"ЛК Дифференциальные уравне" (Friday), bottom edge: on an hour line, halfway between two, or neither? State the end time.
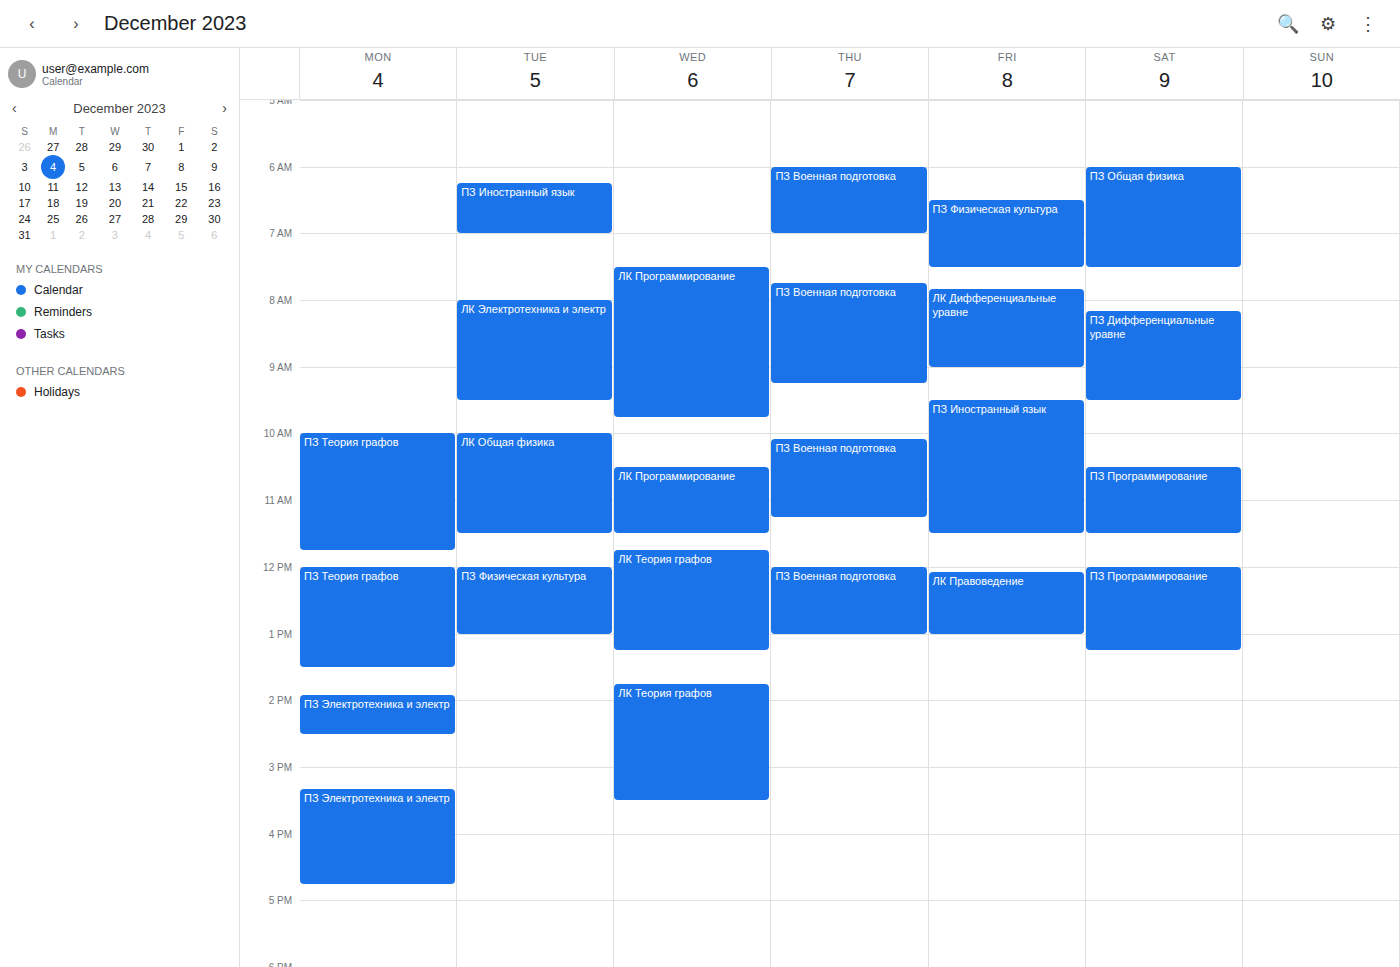
9:00 AM -- exactly on the 9 AM line.